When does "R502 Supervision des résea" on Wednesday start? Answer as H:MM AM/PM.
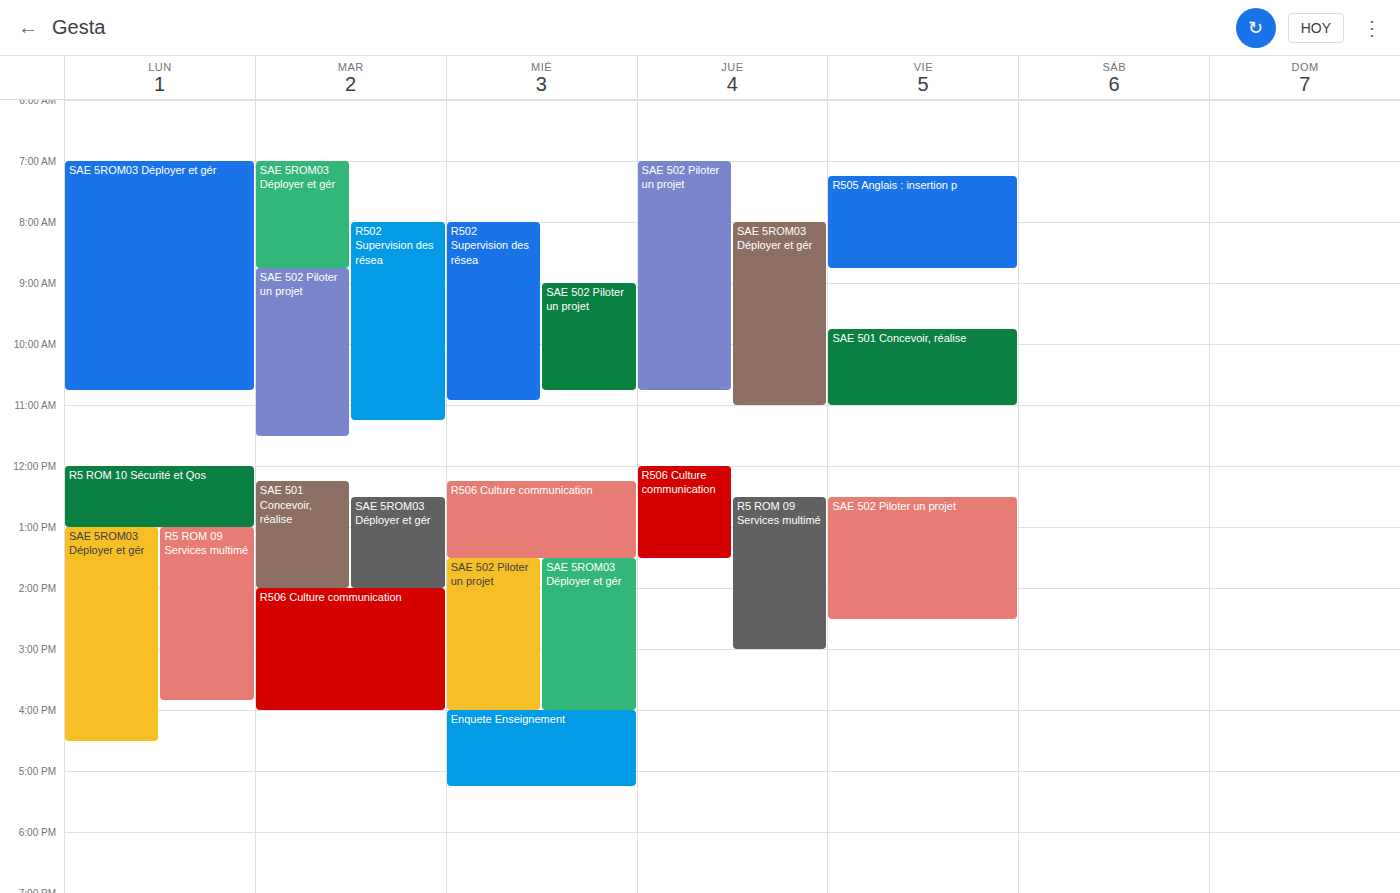
8:00 AM